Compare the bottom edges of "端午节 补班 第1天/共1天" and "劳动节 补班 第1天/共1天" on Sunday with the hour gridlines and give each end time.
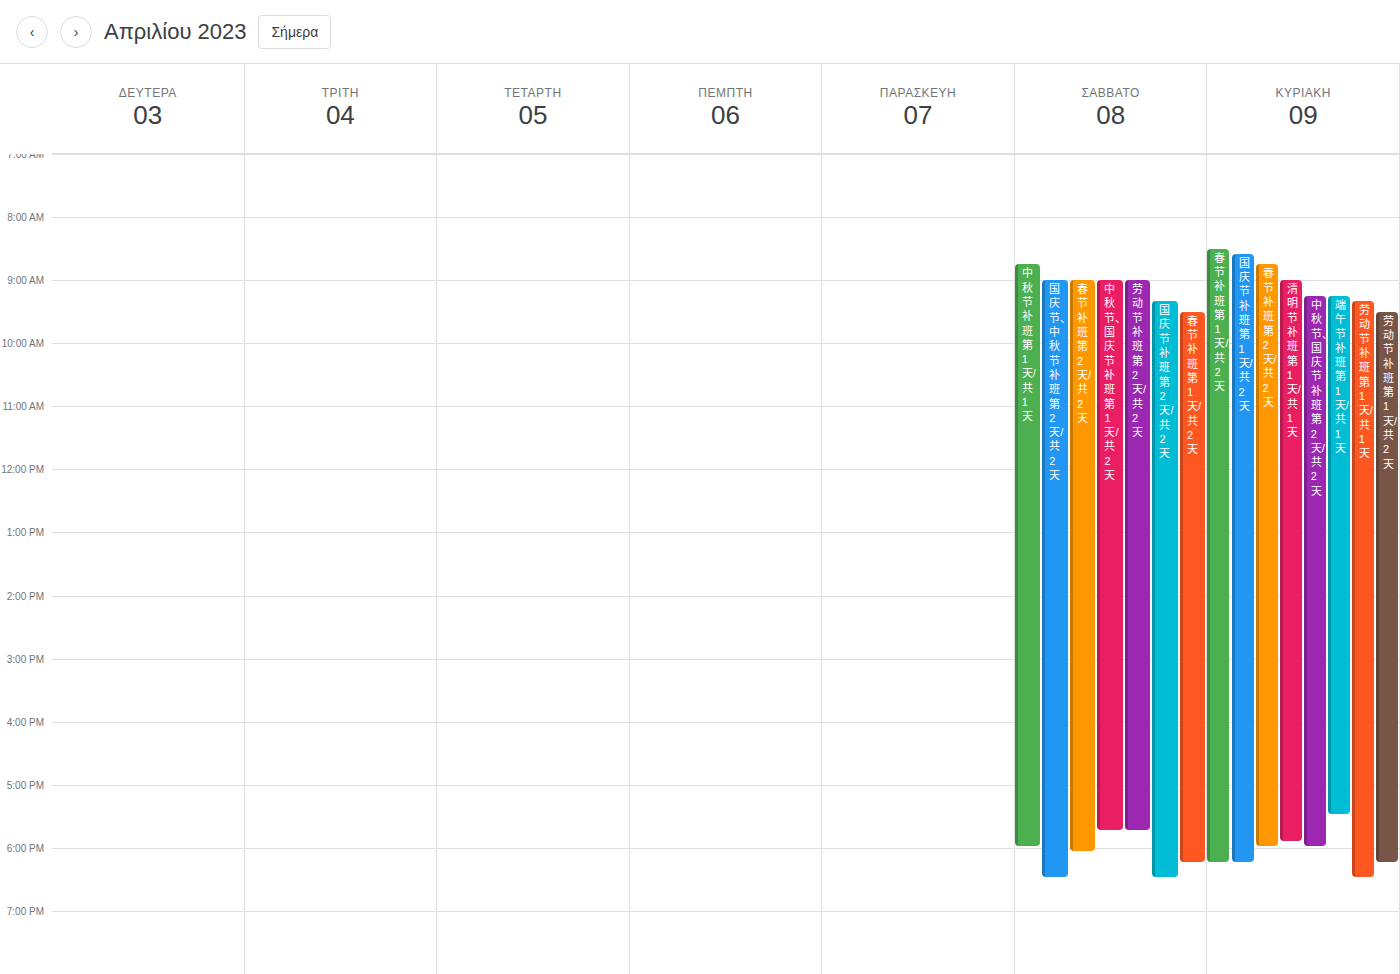
"端午节 补班 第1天/共1天": 5:30 PM, halfway between the 5 PM and 6 PM lines. "劳动节 补班 第1天/共1天": 6:30 PM, halfway between the 6 PM and 7 PM lines.